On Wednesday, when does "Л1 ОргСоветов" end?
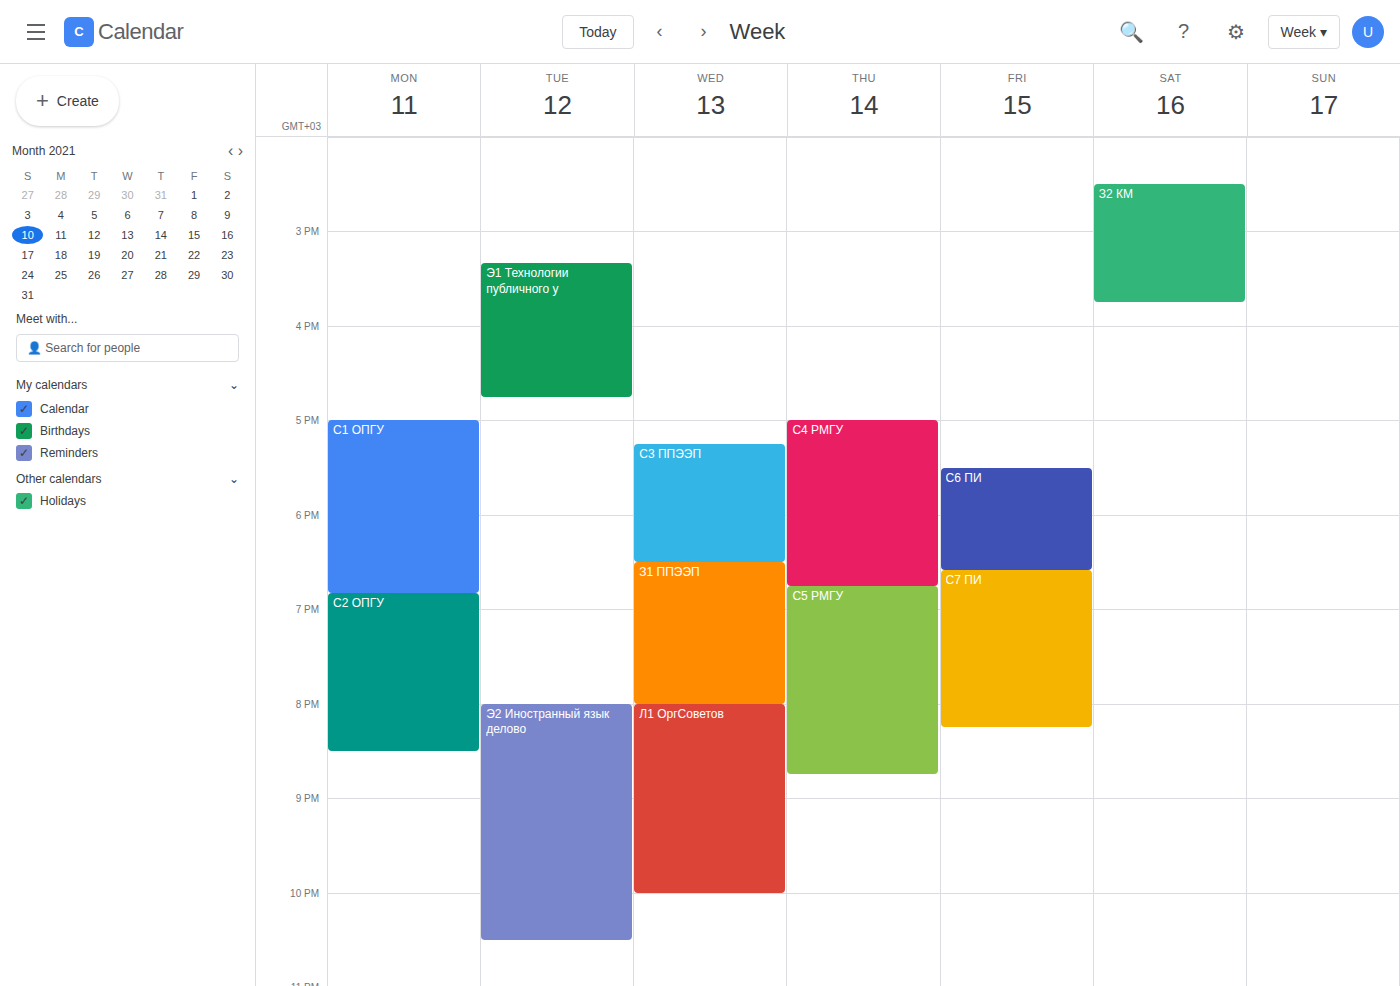
10:00 PM